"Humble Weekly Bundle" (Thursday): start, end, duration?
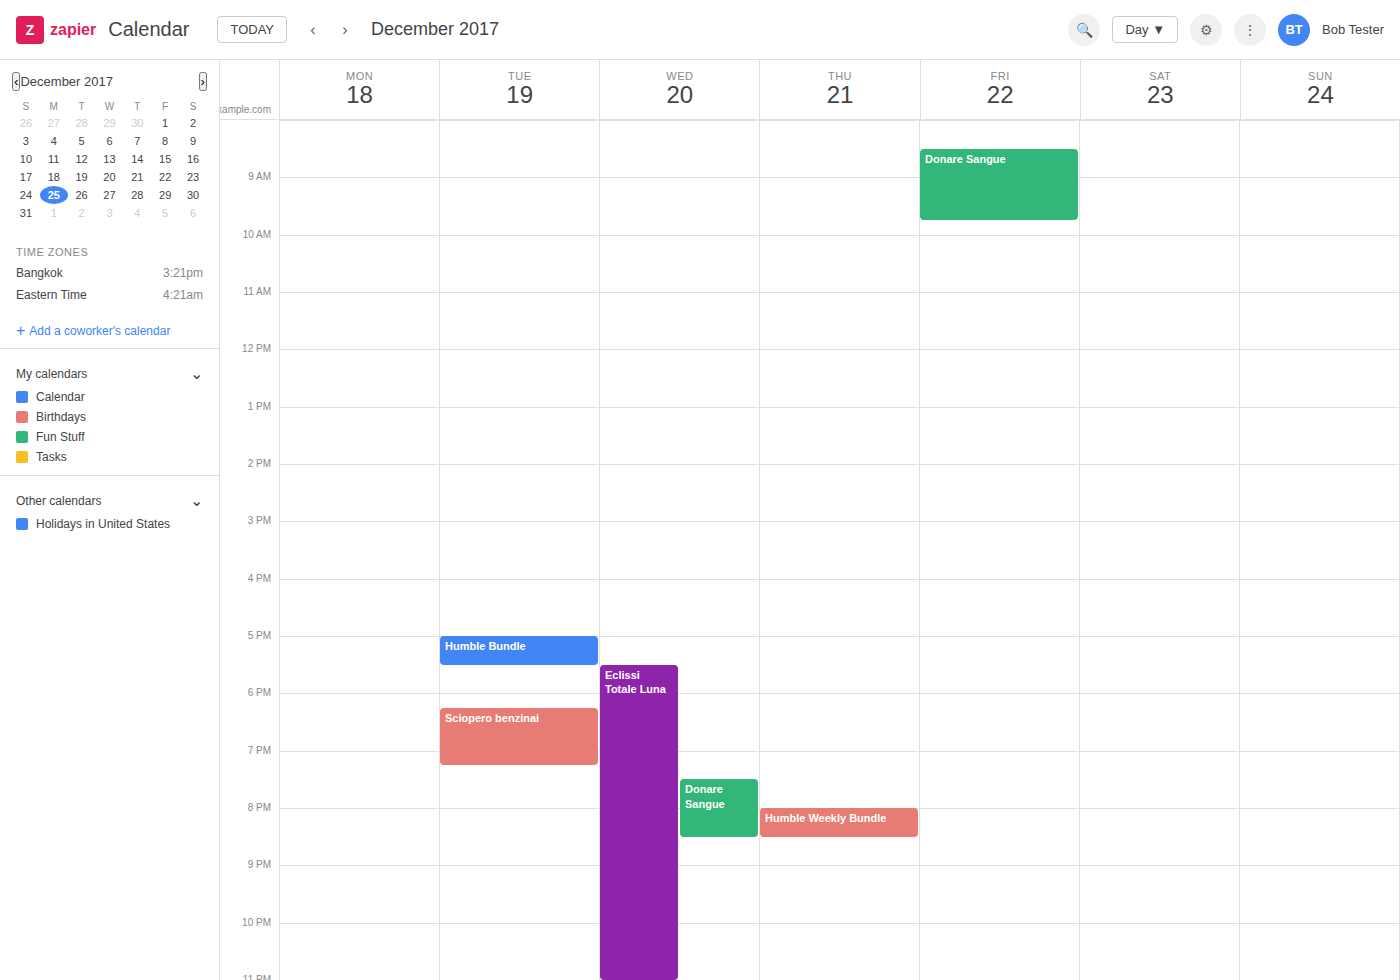
20:00 to 20:30, 30 minutes